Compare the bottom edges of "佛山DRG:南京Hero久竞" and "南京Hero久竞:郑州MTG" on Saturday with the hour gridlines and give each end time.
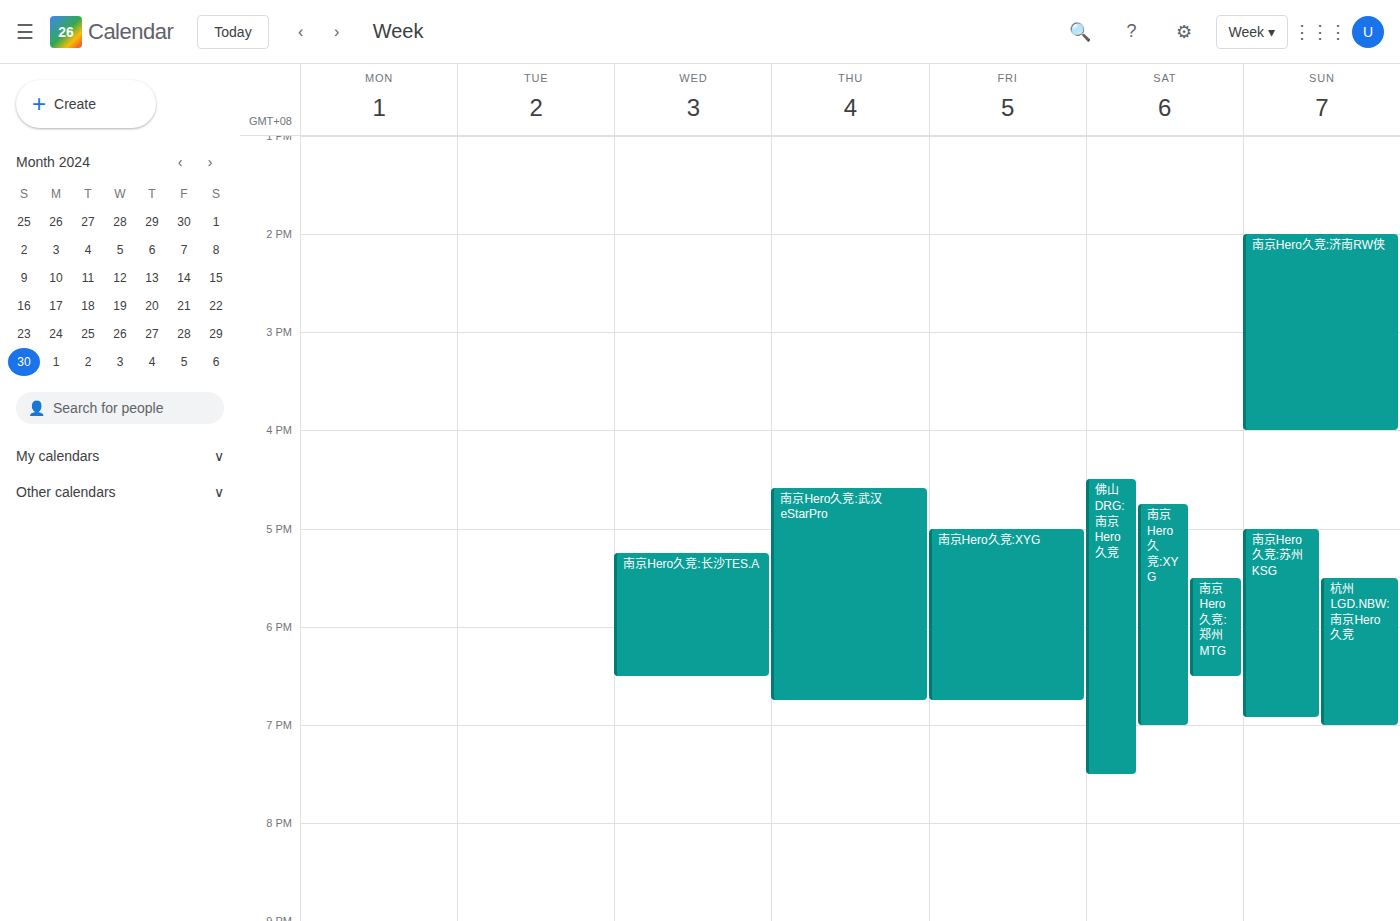
"佛山DRG:南京Hero久竞": 7:30 PM, halfway between the 7 PM and 8 PM lines. "南京Hero久竞:郑州MTG": 6:30 PM, halfway between the 6 PM and 7 PM lines.